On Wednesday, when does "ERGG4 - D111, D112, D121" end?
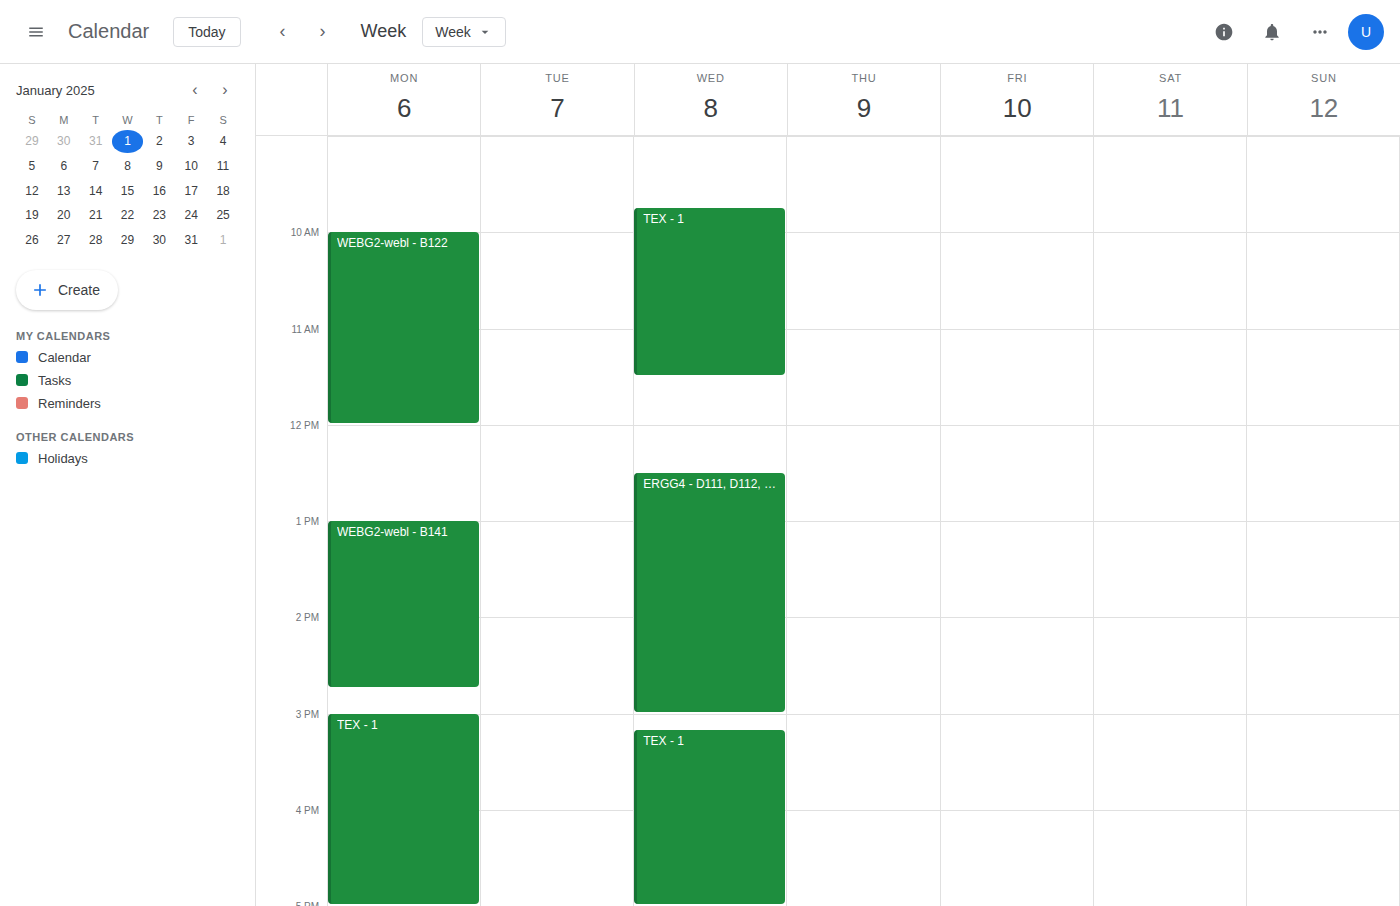
3:00 PM